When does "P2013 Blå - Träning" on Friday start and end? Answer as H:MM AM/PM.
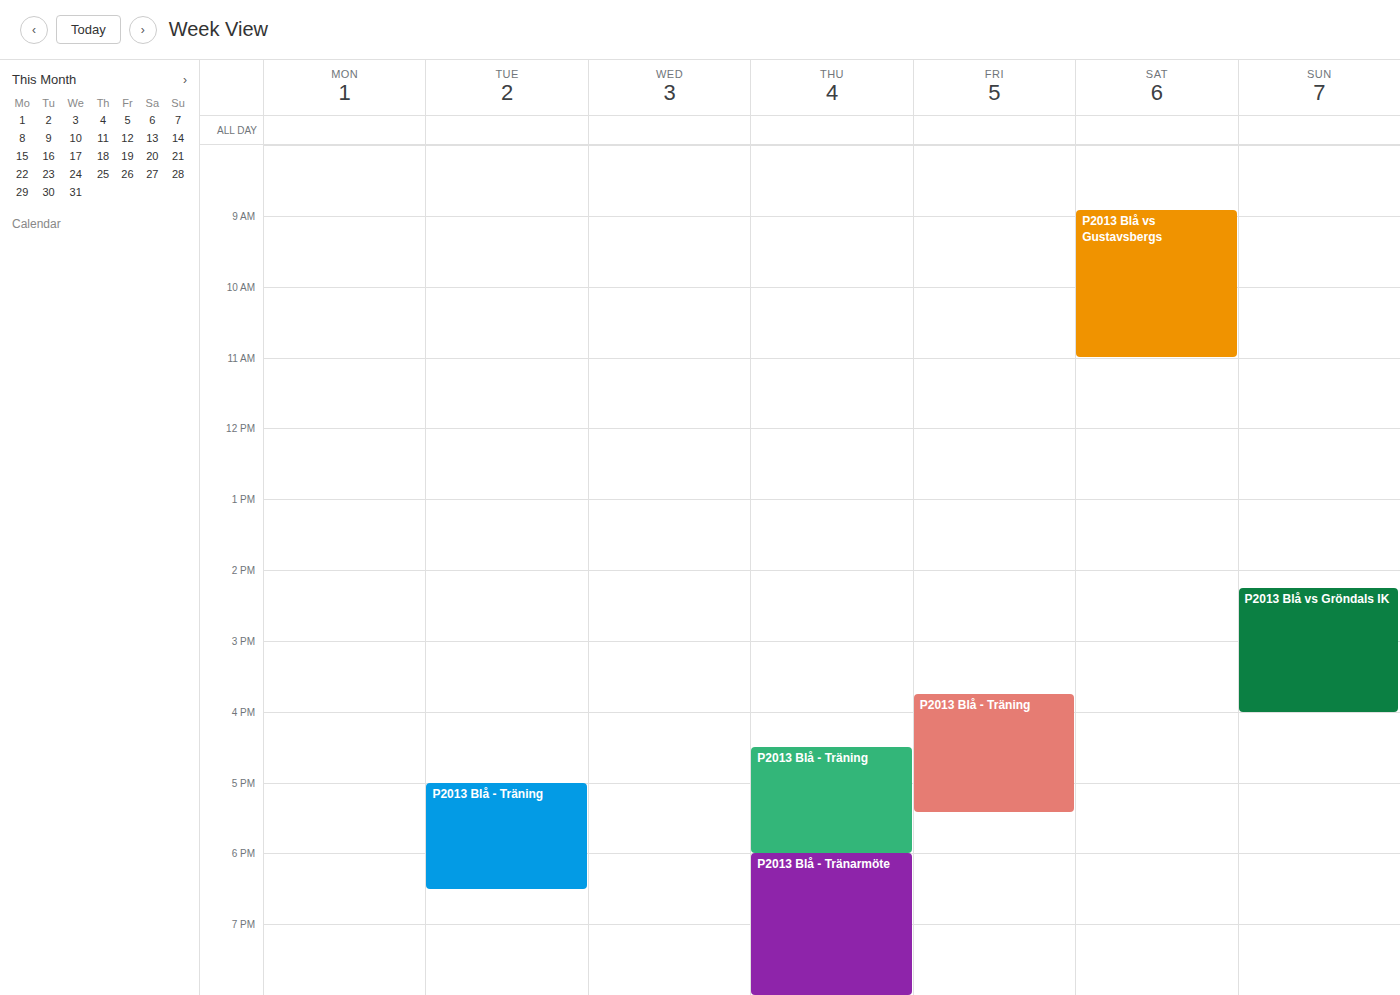
3:45 PM to 5:25 PM